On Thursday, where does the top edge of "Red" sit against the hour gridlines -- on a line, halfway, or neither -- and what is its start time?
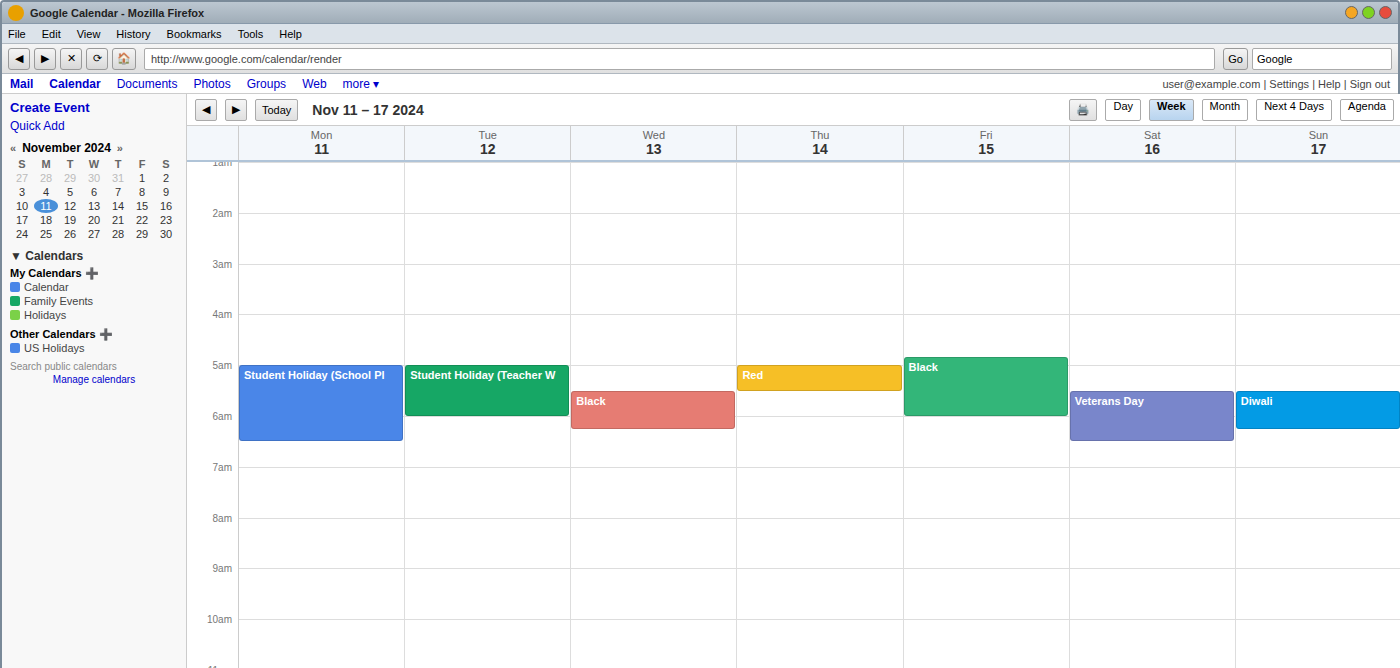
05:00 -- exactly on the 05:00 line.